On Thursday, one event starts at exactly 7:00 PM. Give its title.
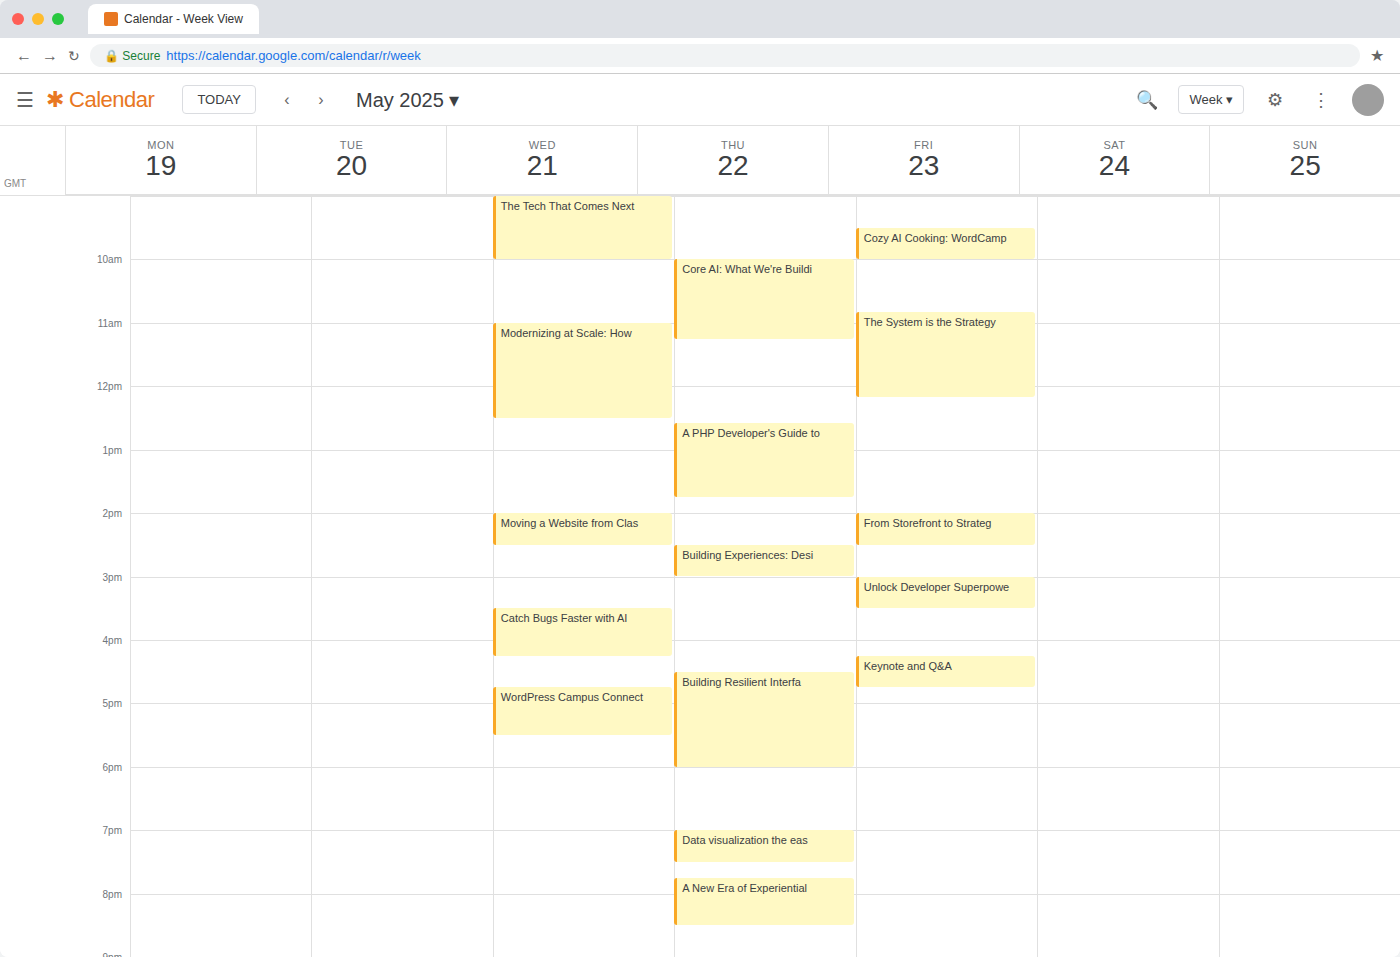
"Data visualization the eas"